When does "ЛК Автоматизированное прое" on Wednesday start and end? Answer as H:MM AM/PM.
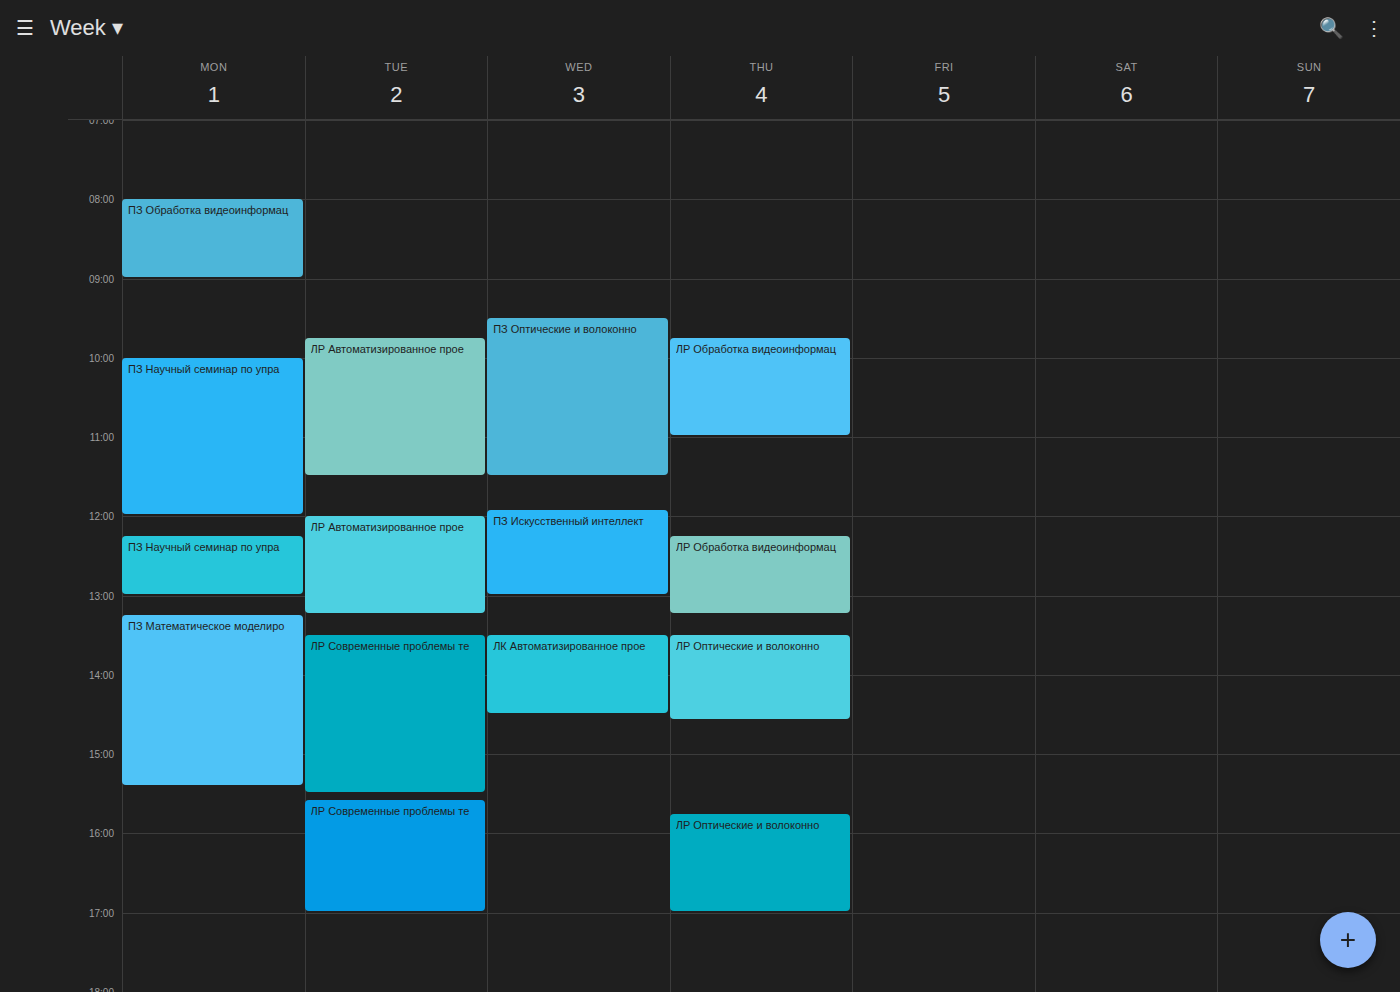
1:30 PM to 2:30 PM